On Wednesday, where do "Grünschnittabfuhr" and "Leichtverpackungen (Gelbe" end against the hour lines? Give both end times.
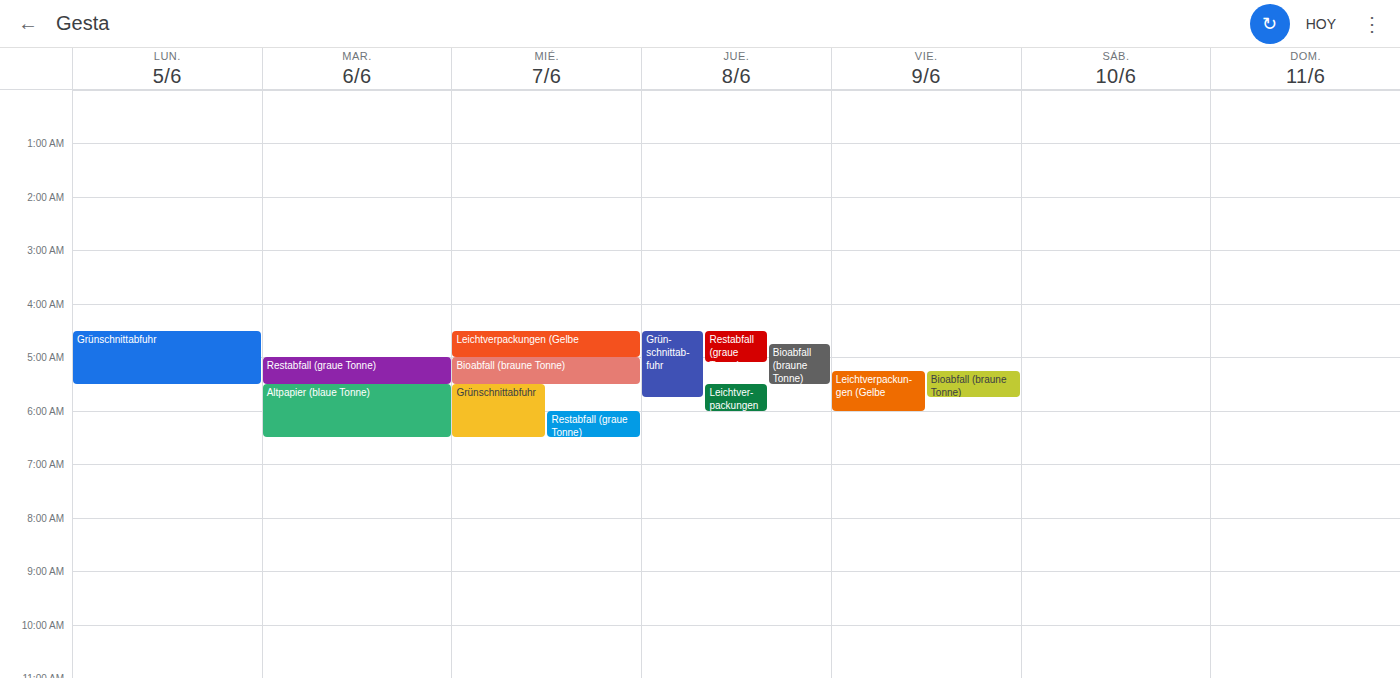
"Grünschnittabfuhr": 6:30 AM, halfway between the 6 AM and 7 AM lines. "Leichtverpackungen (Gelbe": 5:00 AM, exactly on the 5 AM line.